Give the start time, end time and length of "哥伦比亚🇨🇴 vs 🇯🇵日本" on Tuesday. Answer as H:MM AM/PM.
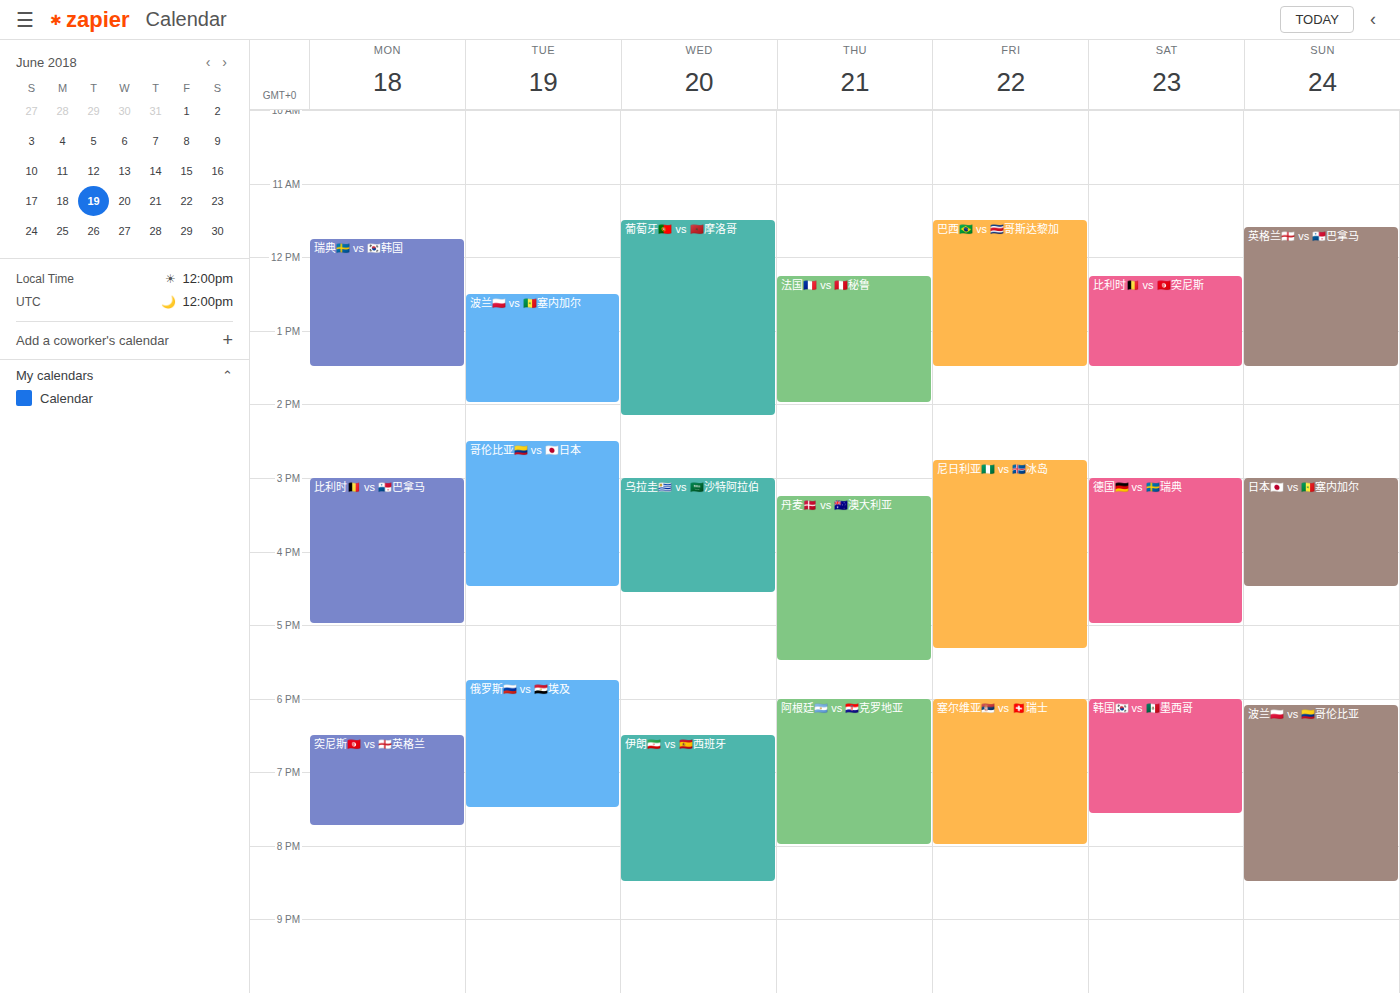
2:30 PM to 4:30 PM, 2 hours